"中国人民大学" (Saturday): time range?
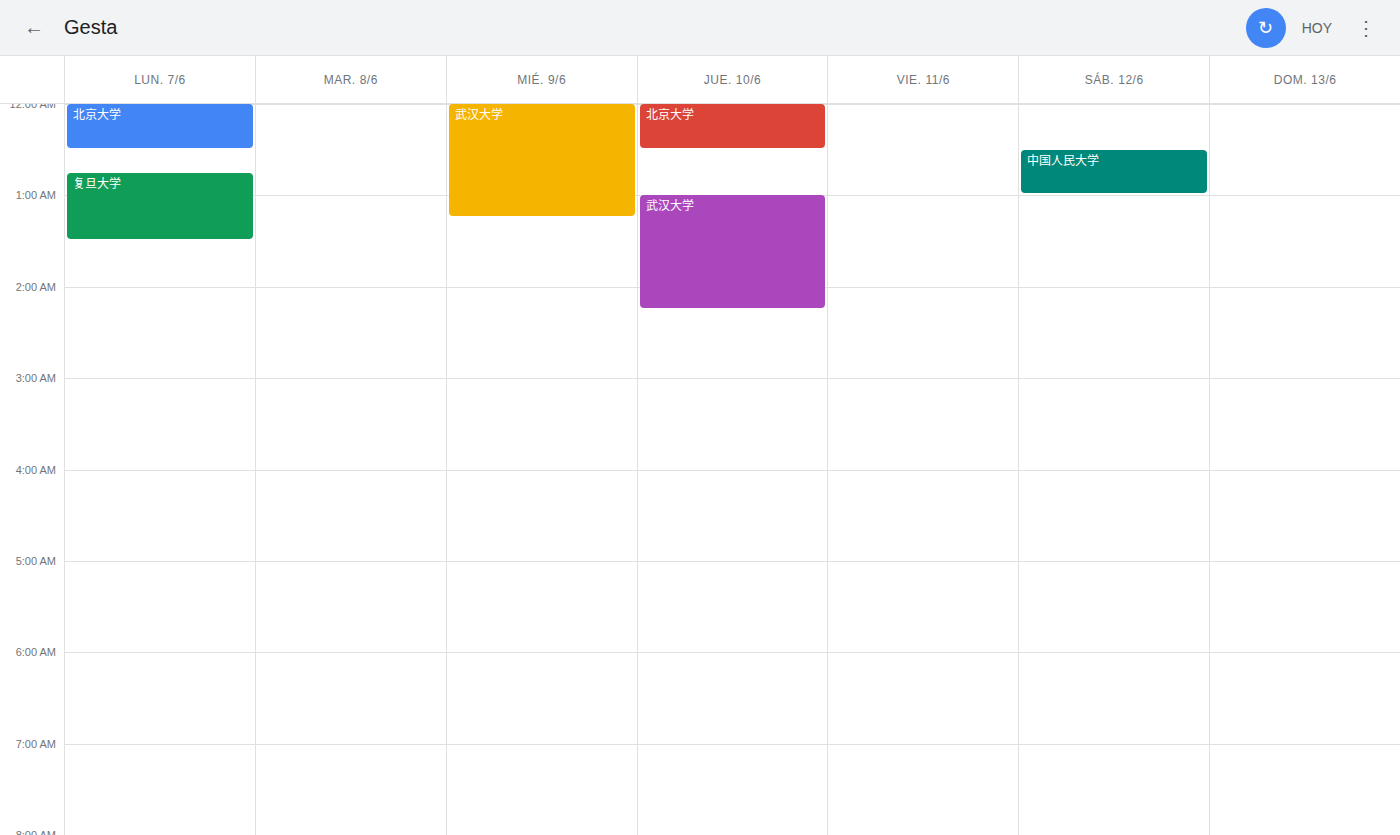
12:30 AM to 1:00 AM